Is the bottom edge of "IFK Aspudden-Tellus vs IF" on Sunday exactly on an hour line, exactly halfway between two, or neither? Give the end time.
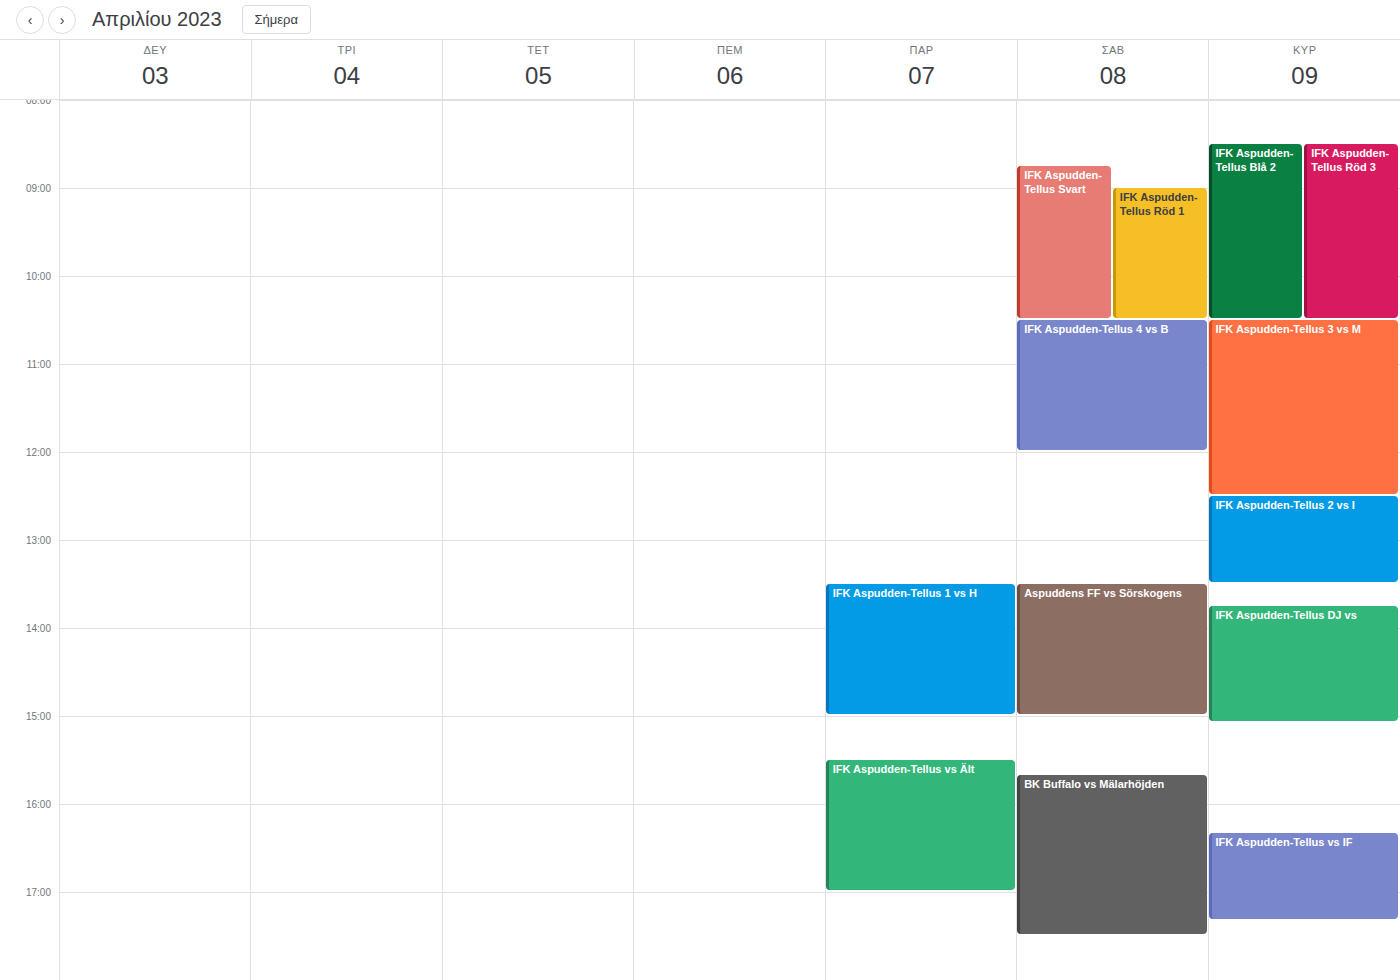
5:20 PM -- neither: 20 minutes below the 5 PM line and 40 minutes above the 6 PM line.